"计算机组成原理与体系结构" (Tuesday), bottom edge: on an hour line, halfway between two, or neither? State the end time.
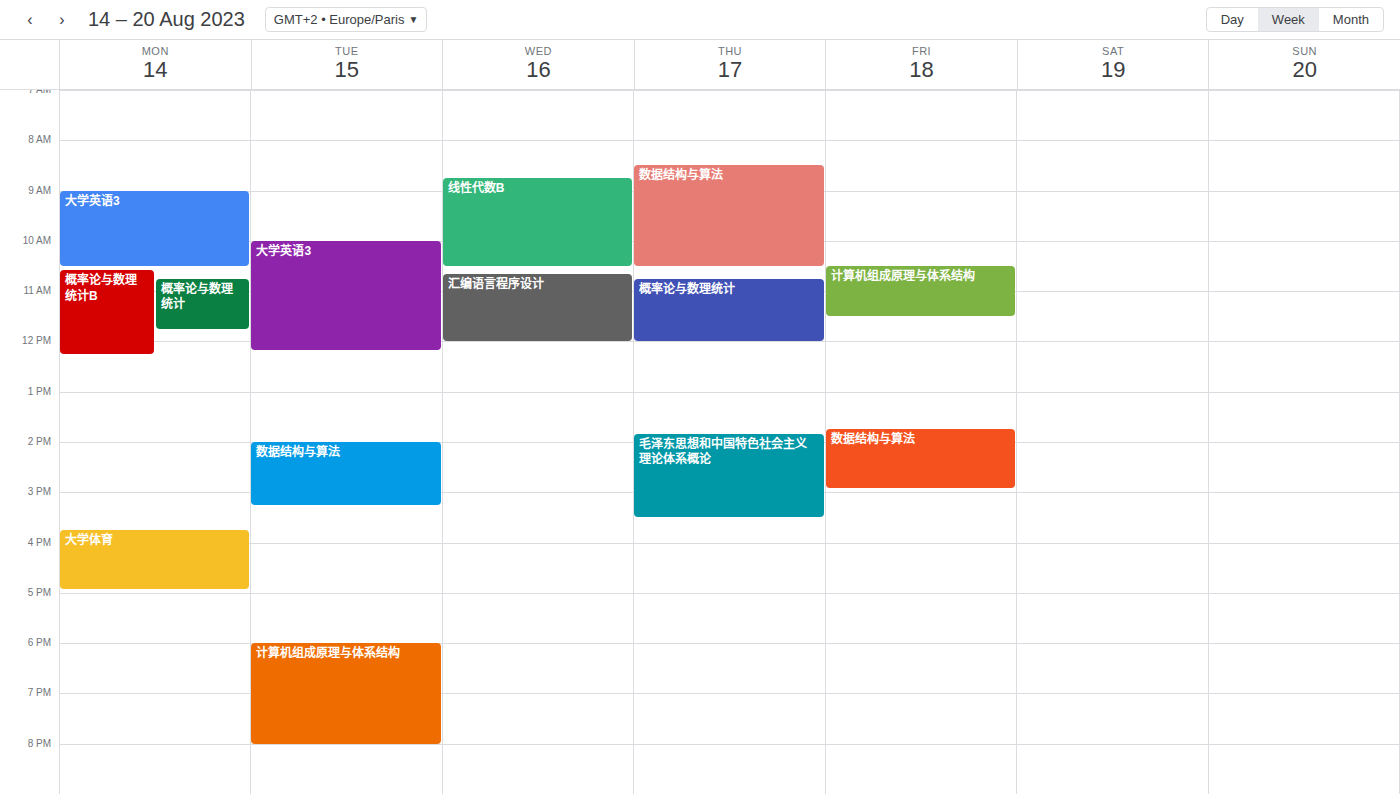
8:00 PM -- exactly on the 8 PM line.